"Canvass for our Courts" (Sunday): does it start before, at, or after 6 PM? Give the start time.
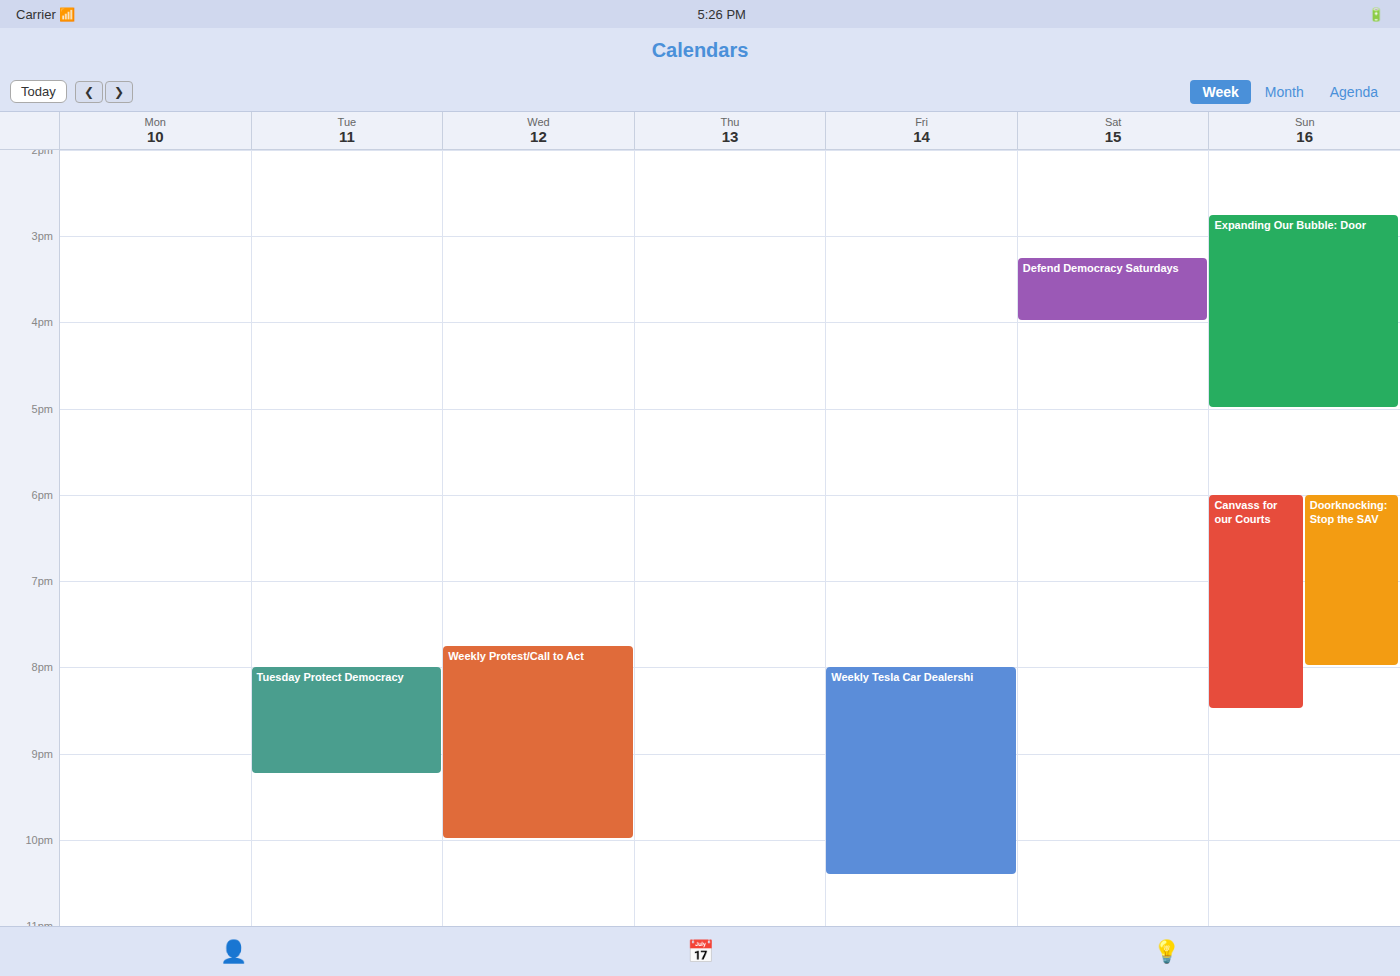
6:00 PM -- exactly at 6 PM, on the 6 PM line.